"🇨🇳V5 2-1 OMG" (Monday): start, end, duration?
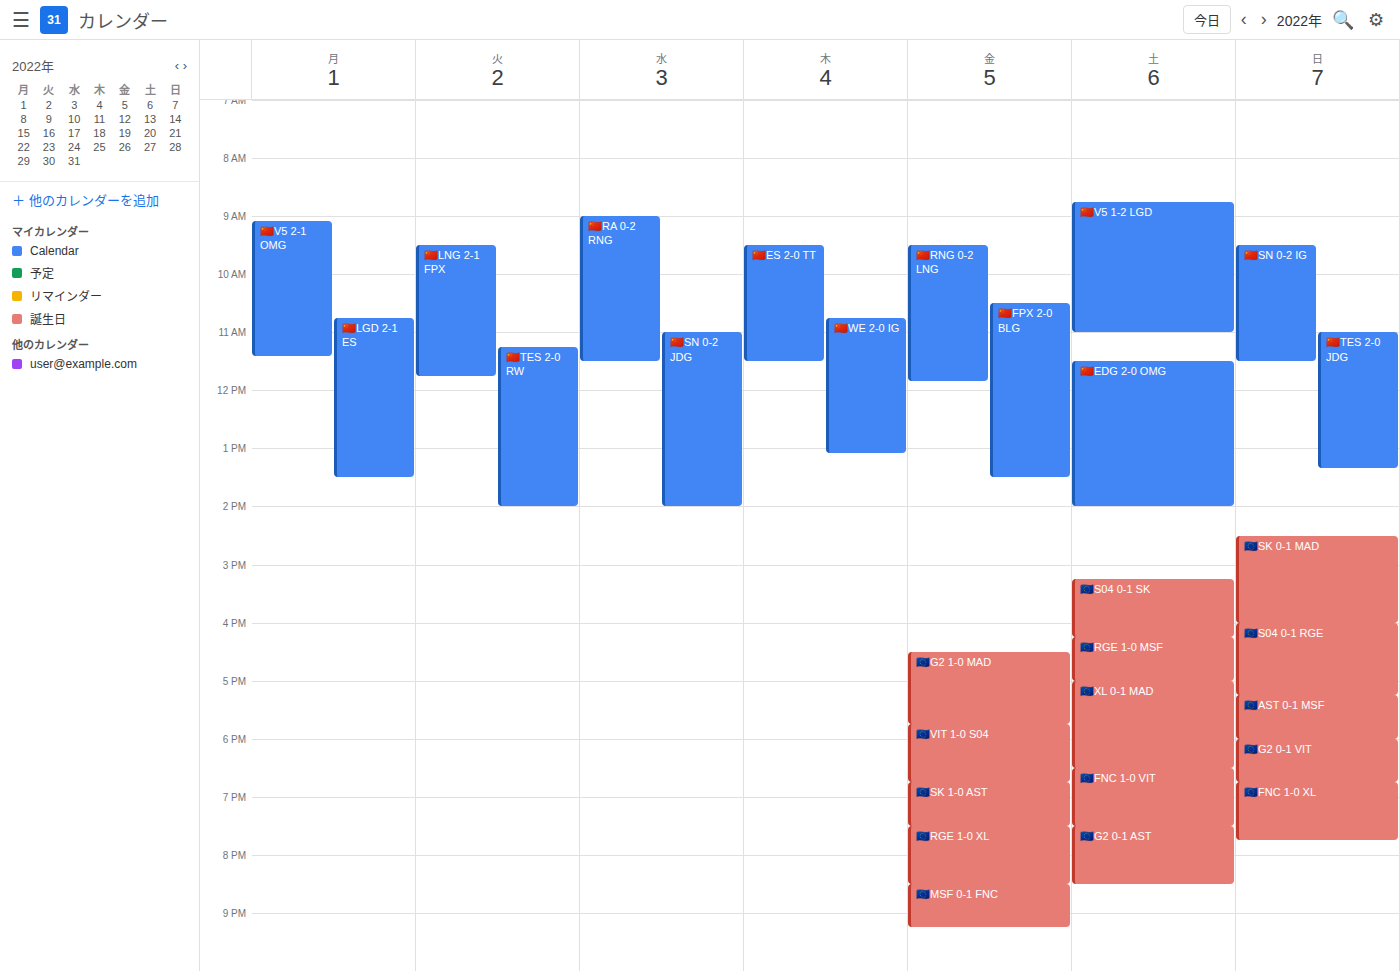
09:05 to 11:25, 2 hours 20 minutes